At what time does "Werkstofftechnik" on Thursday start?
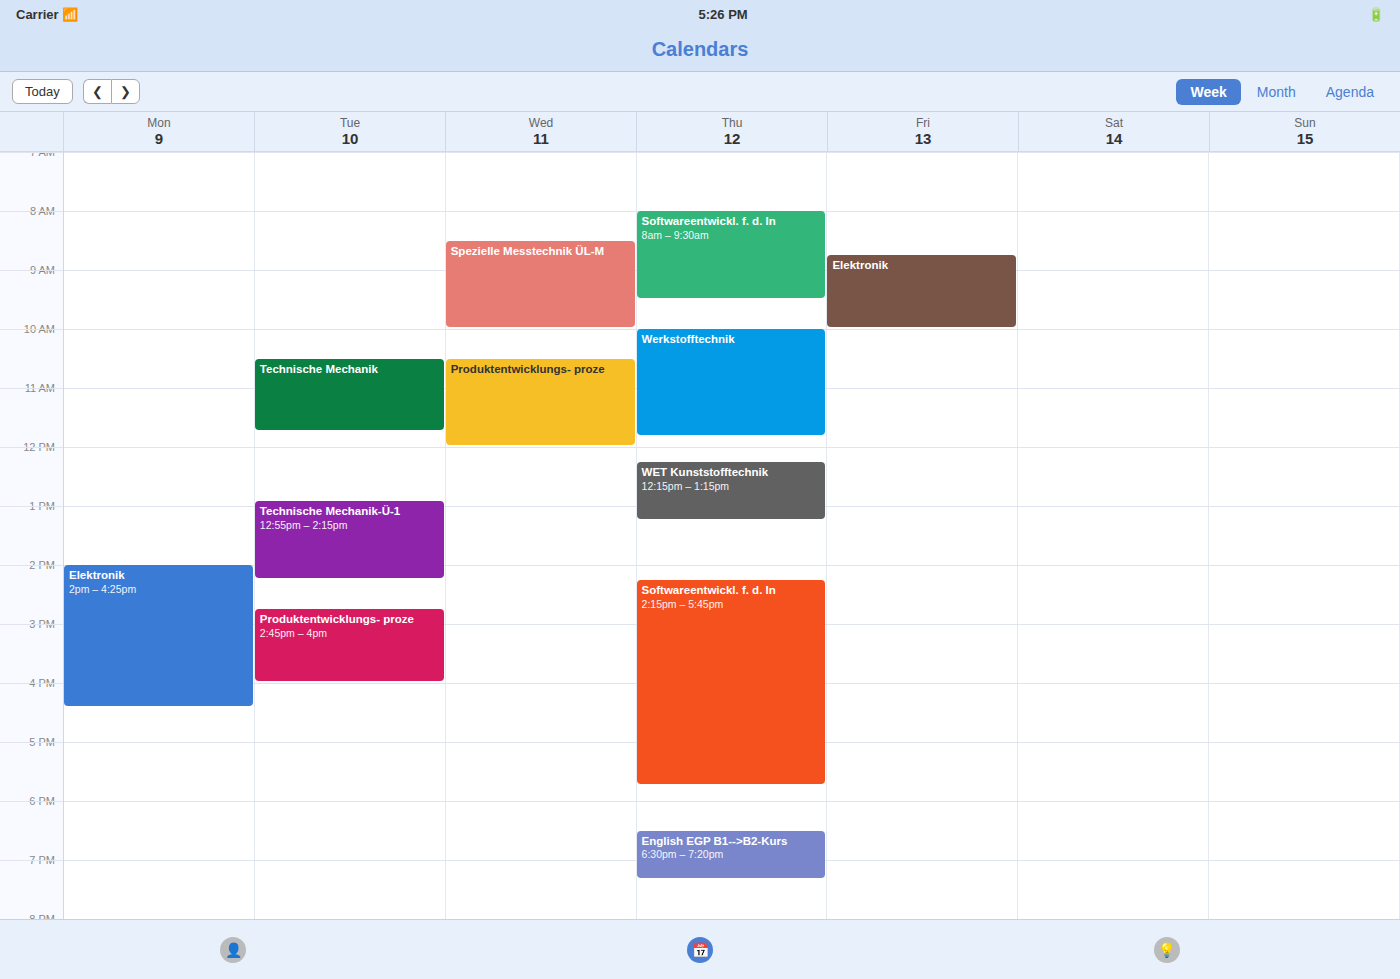
10:00